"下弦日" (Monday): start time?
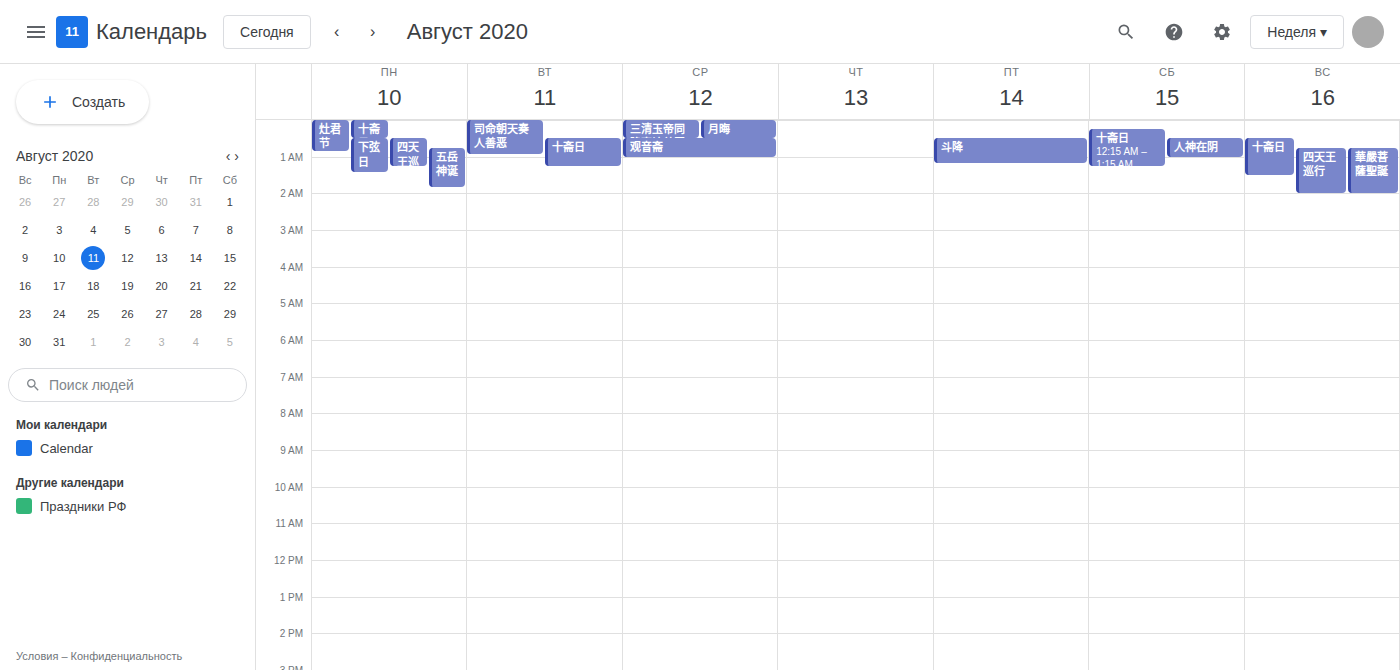
12:30 AM